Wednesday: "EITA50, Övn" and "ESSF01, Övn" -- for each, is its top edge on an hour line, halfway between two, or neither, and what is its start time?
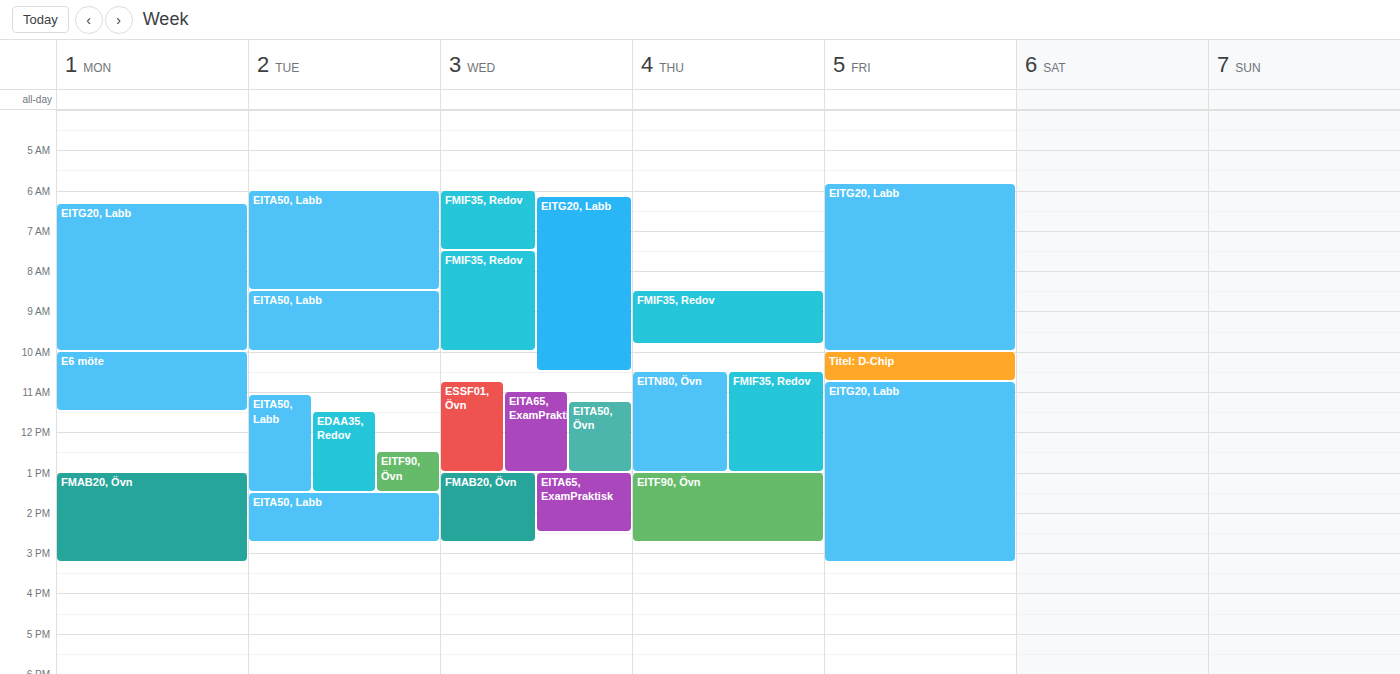
"EITA50, Övn": 11:15 AM, neither: a quarter of the way from the 11 AM line to the 12 PM line. "ESSF01, Övn": 10:45 AM, neither: three quarters of the way from the 10 AM line to the 11 AM line.